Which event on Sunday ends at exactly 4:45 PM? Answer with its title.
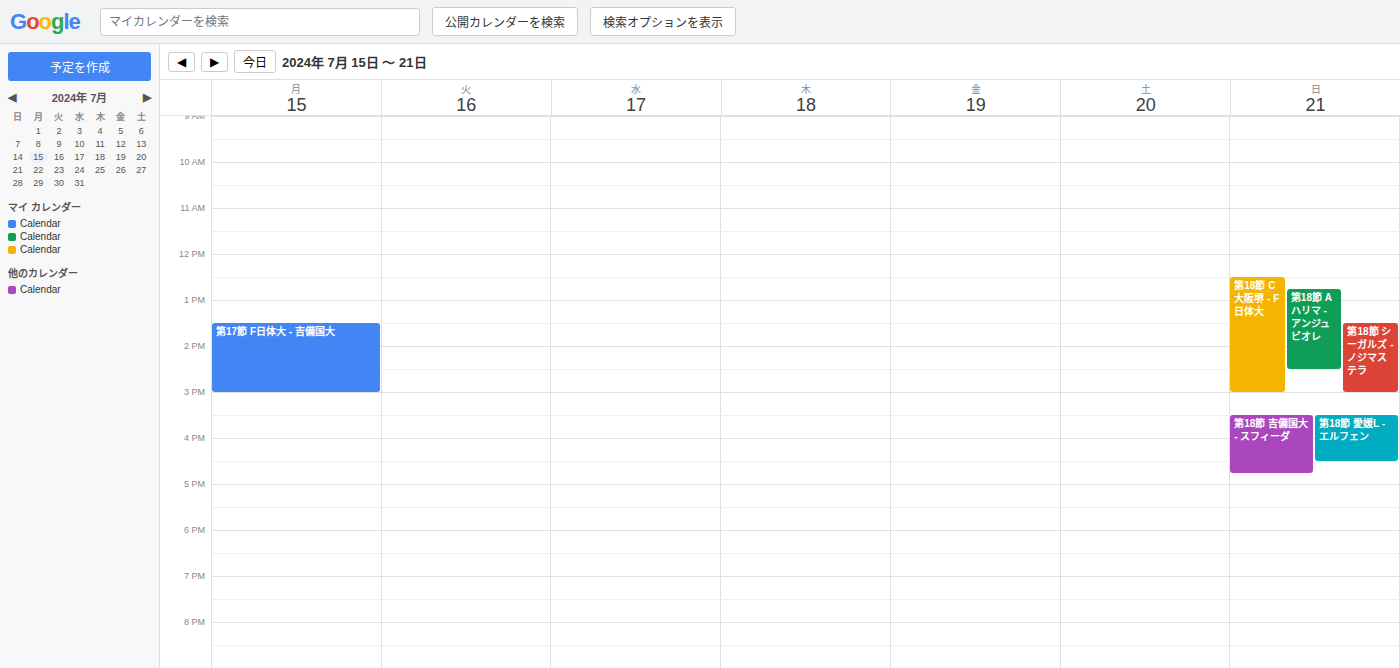
"第18節 吉備国大 - スフィーダ"